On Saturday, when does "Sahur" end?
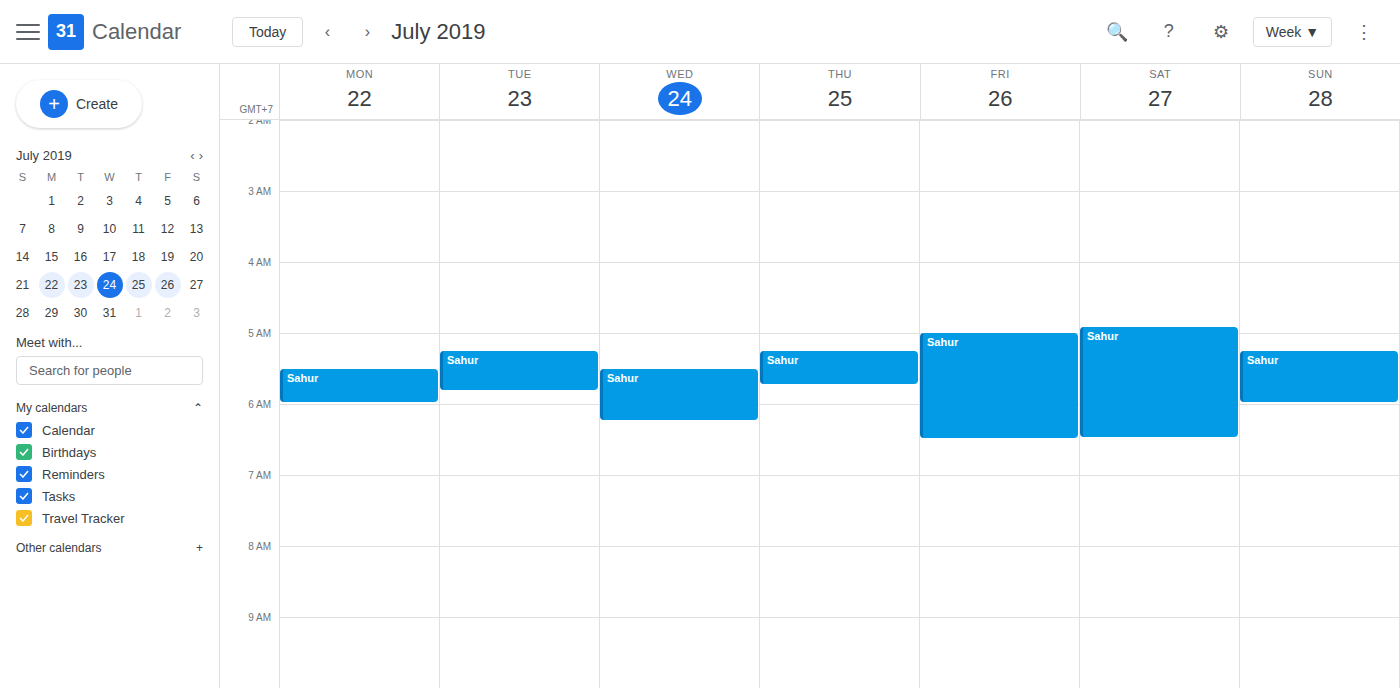
6:30 AM